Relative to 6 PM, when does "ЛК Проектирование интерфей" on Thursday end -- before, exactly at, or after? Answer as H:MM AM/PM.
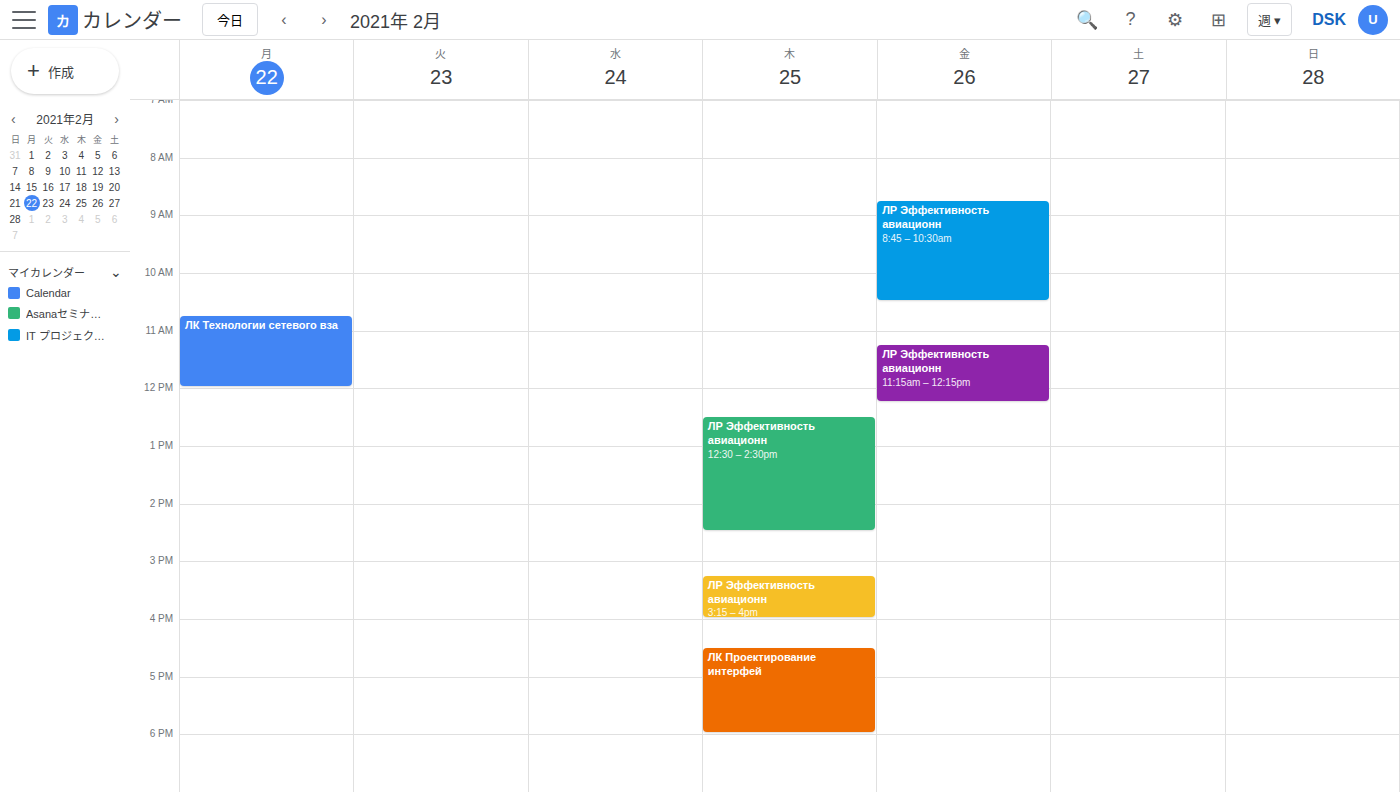
6:00 PM -- exactly at 6 PM, on the 6 PM line.